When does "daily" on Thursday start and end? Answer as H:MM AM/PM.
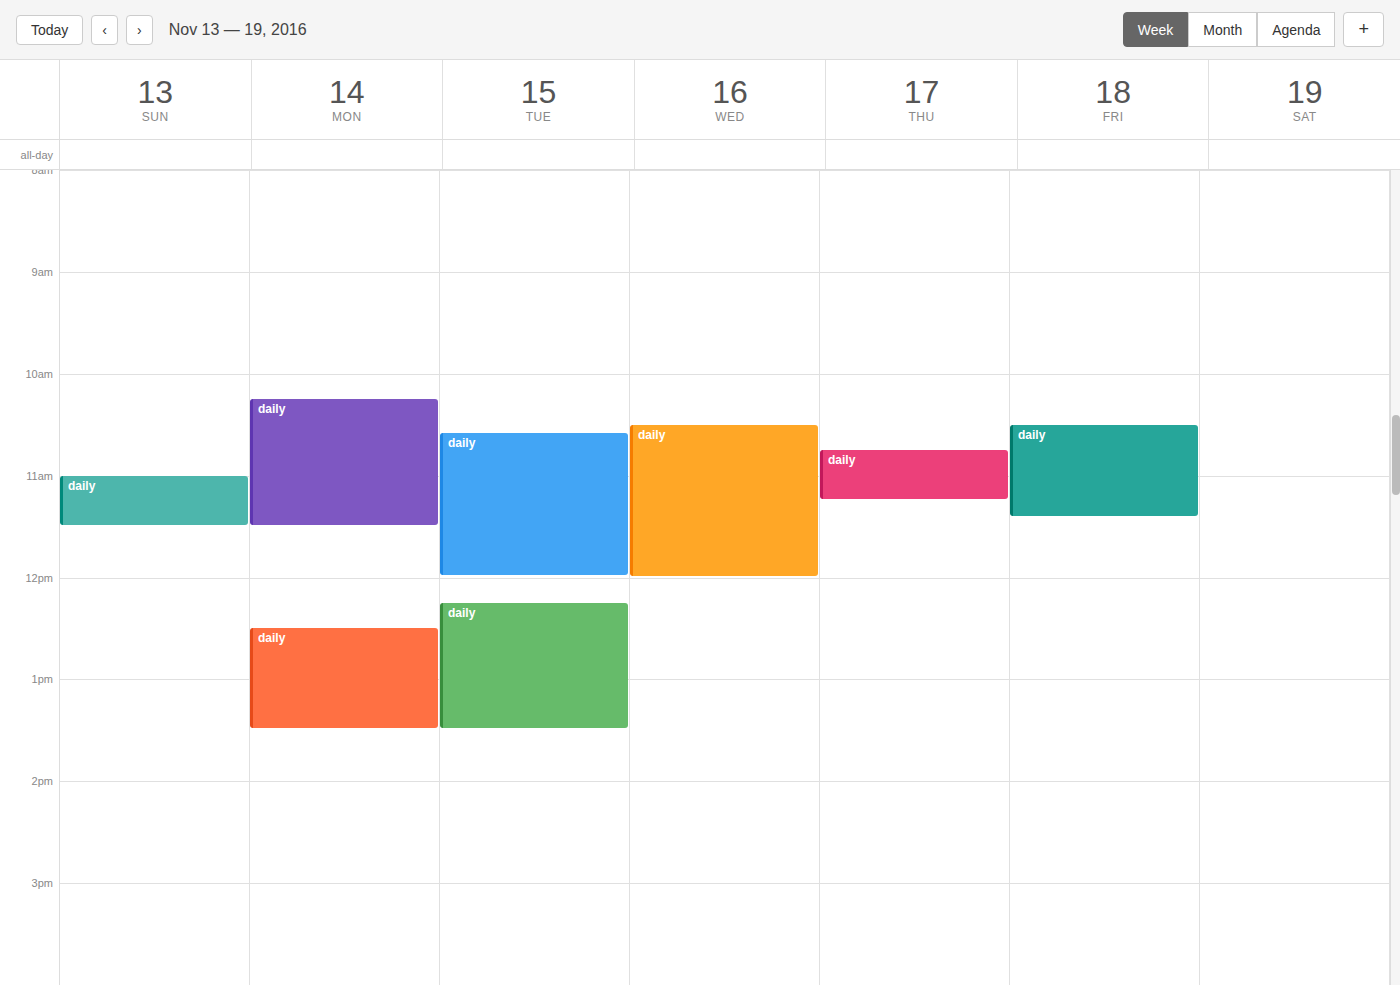
10:45 AM to 11:15 AM